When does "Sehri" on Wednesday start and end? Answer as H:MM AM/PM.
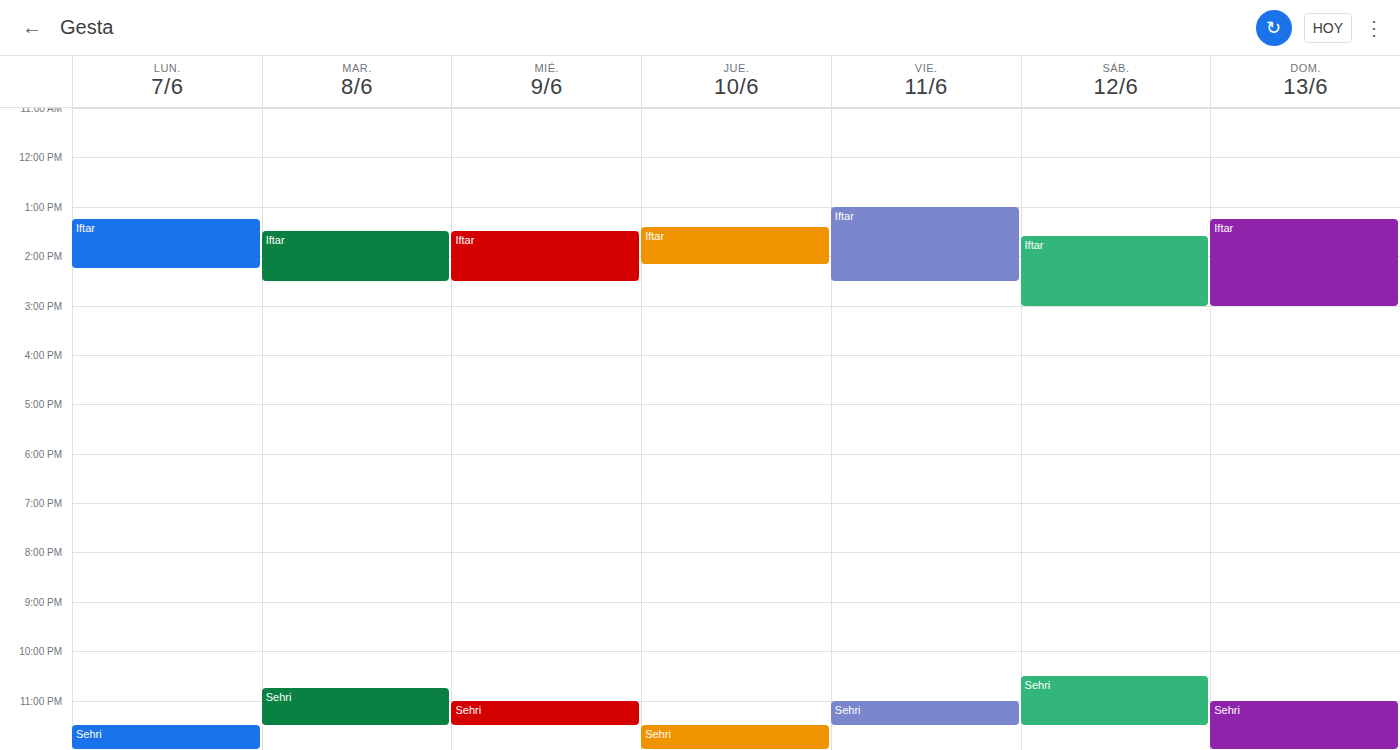
11:00 PM to 11:30 PM